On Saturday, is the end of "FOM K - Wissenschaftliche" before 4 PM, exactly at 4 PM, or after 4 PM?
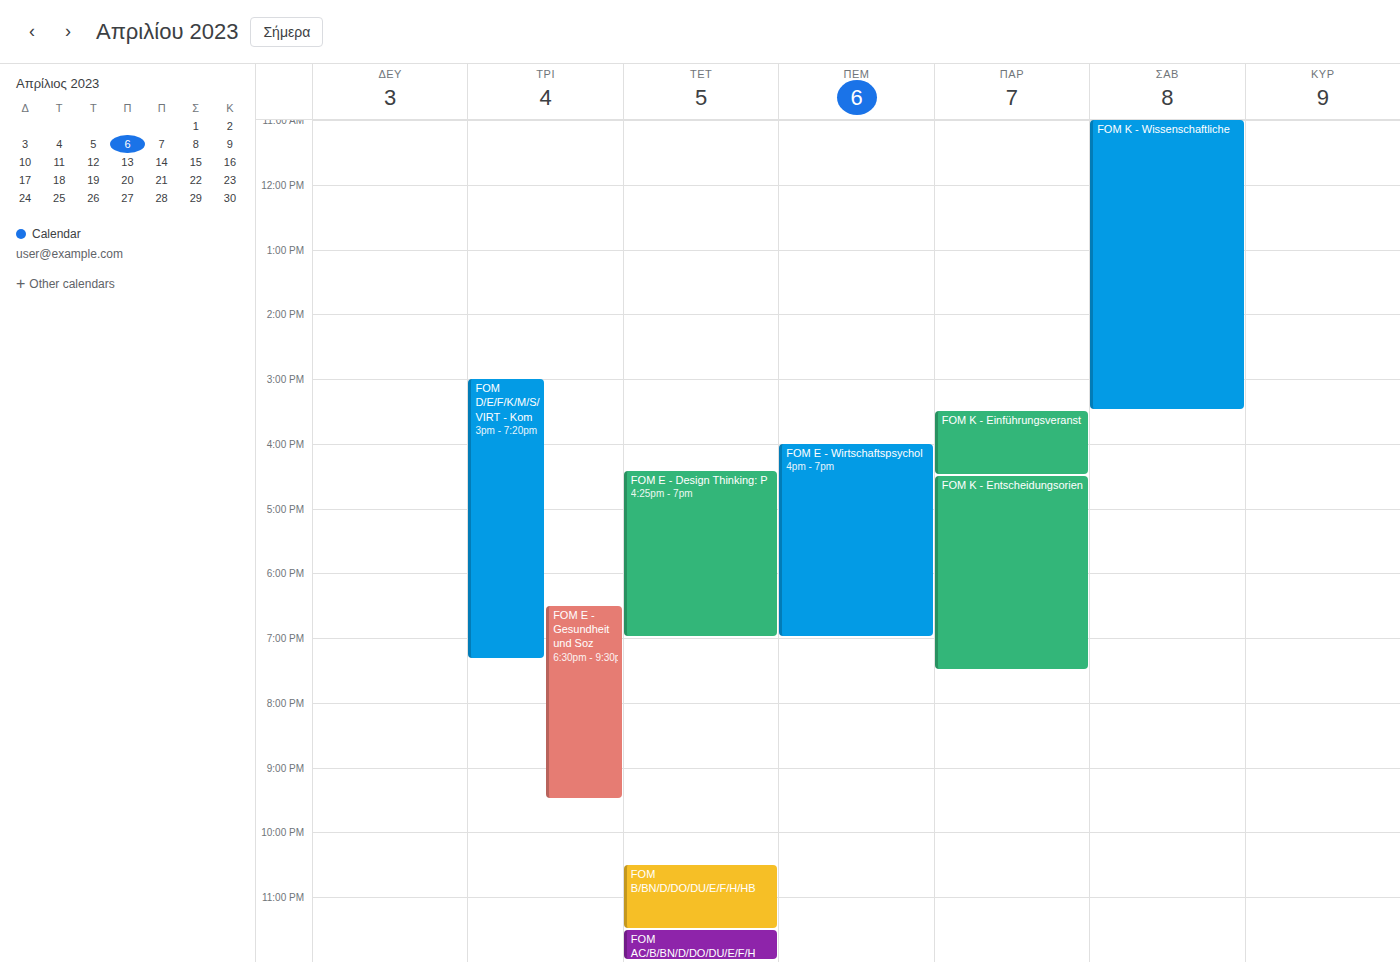
3:30 PM -- before 4 PM, 30 minutes above the 4 PM line.